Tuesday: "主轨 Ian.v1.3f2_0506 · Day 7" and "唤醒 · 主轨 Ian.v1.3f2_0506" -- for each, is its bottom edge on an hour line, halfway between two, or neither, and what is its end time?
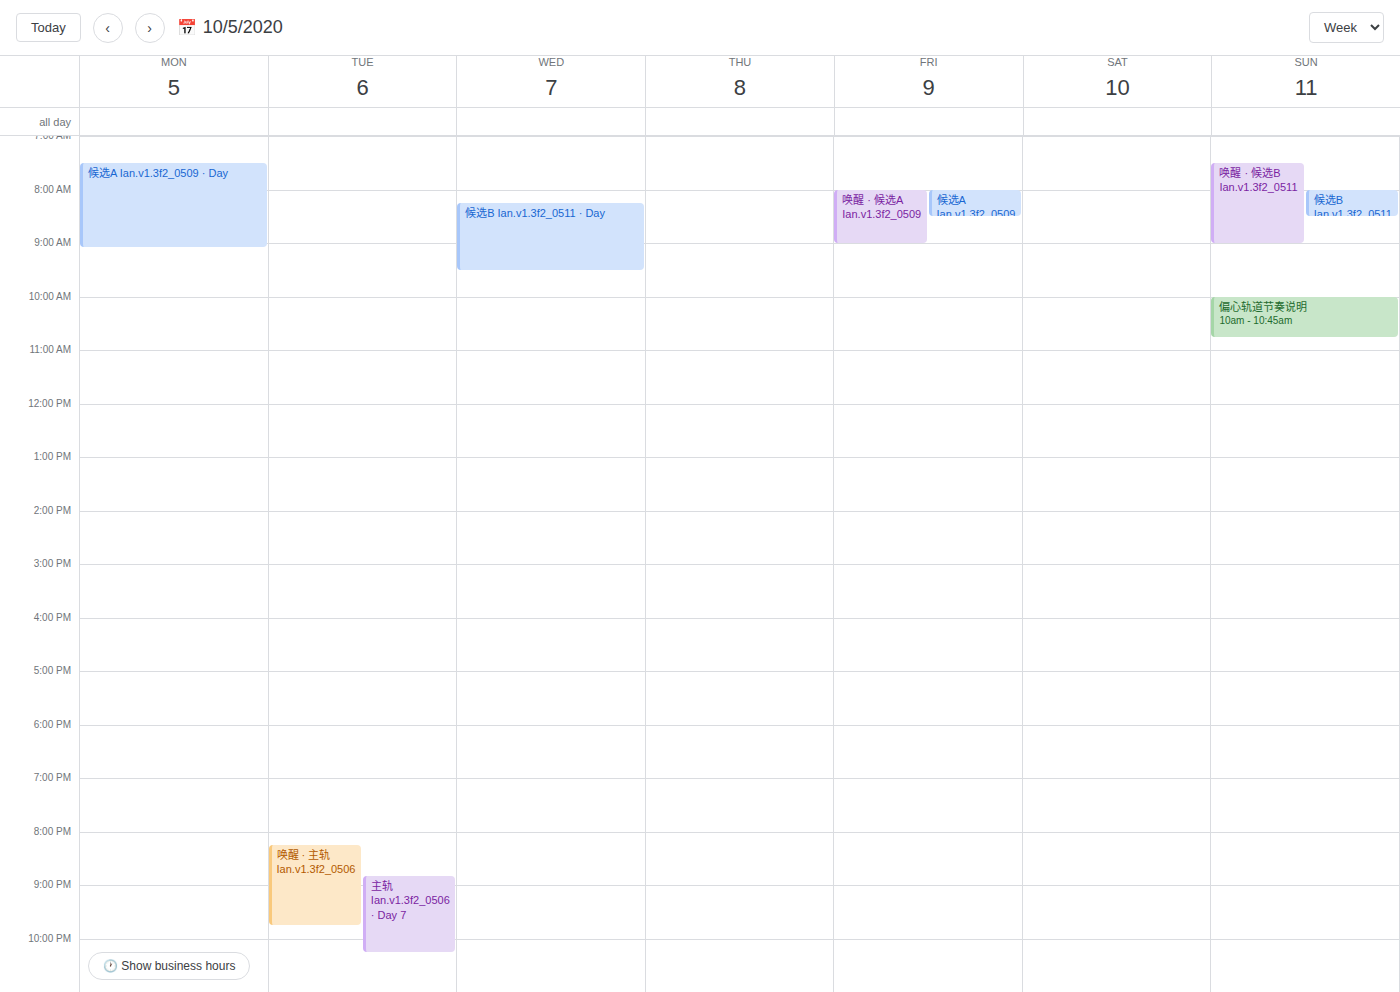
"主轨 Ian.v1.3f2_0506 · Day 7": 10:15 PM, neither: a quarter of the way from the 10 PM line to the 11 PM line. "唤醒 · 主轨 Ian.v1.3f2_0506": 9:45 PM, neither: three quarters of the way from the 9 PM line to the 10 PM line.